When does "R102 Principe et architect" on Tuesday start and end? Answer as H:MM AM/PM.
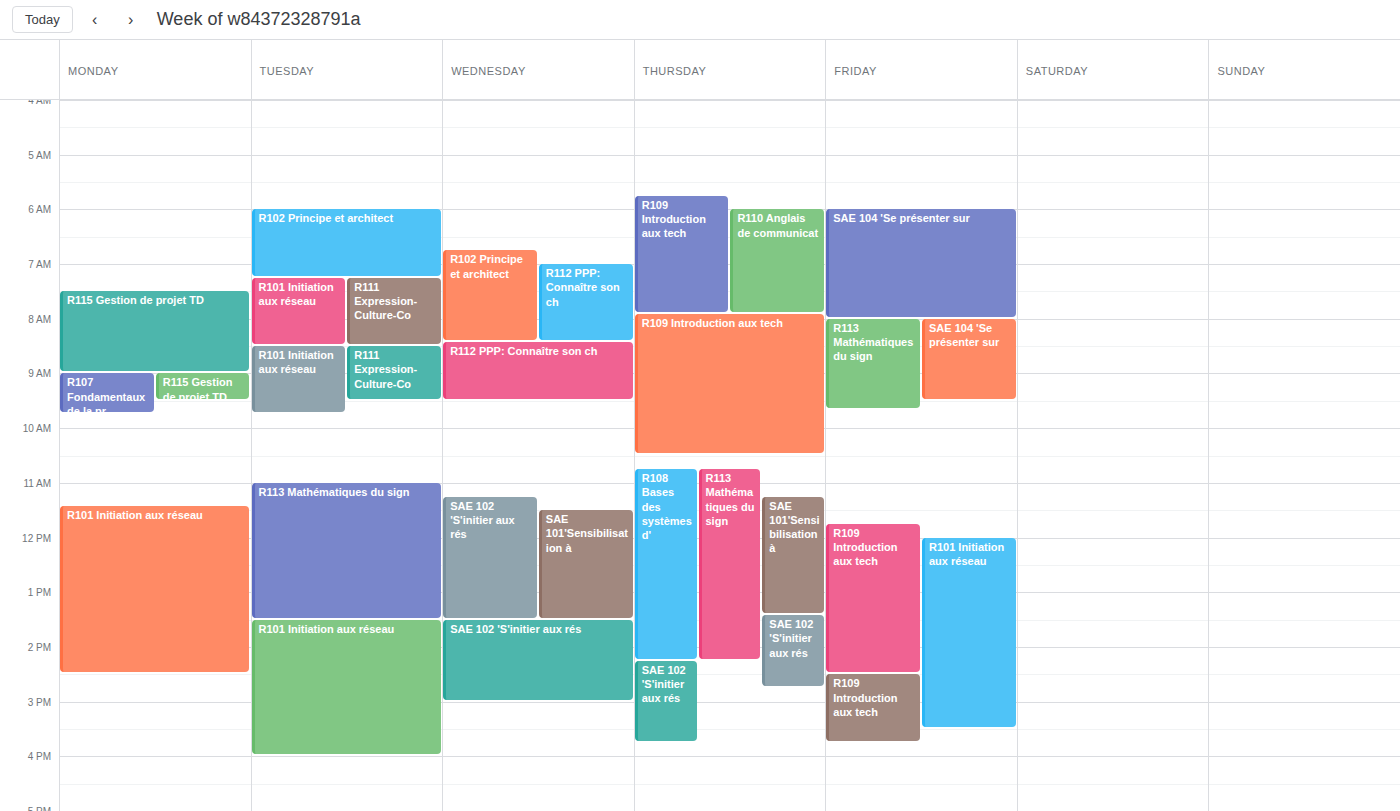
6:00 AM to 7:15 AM